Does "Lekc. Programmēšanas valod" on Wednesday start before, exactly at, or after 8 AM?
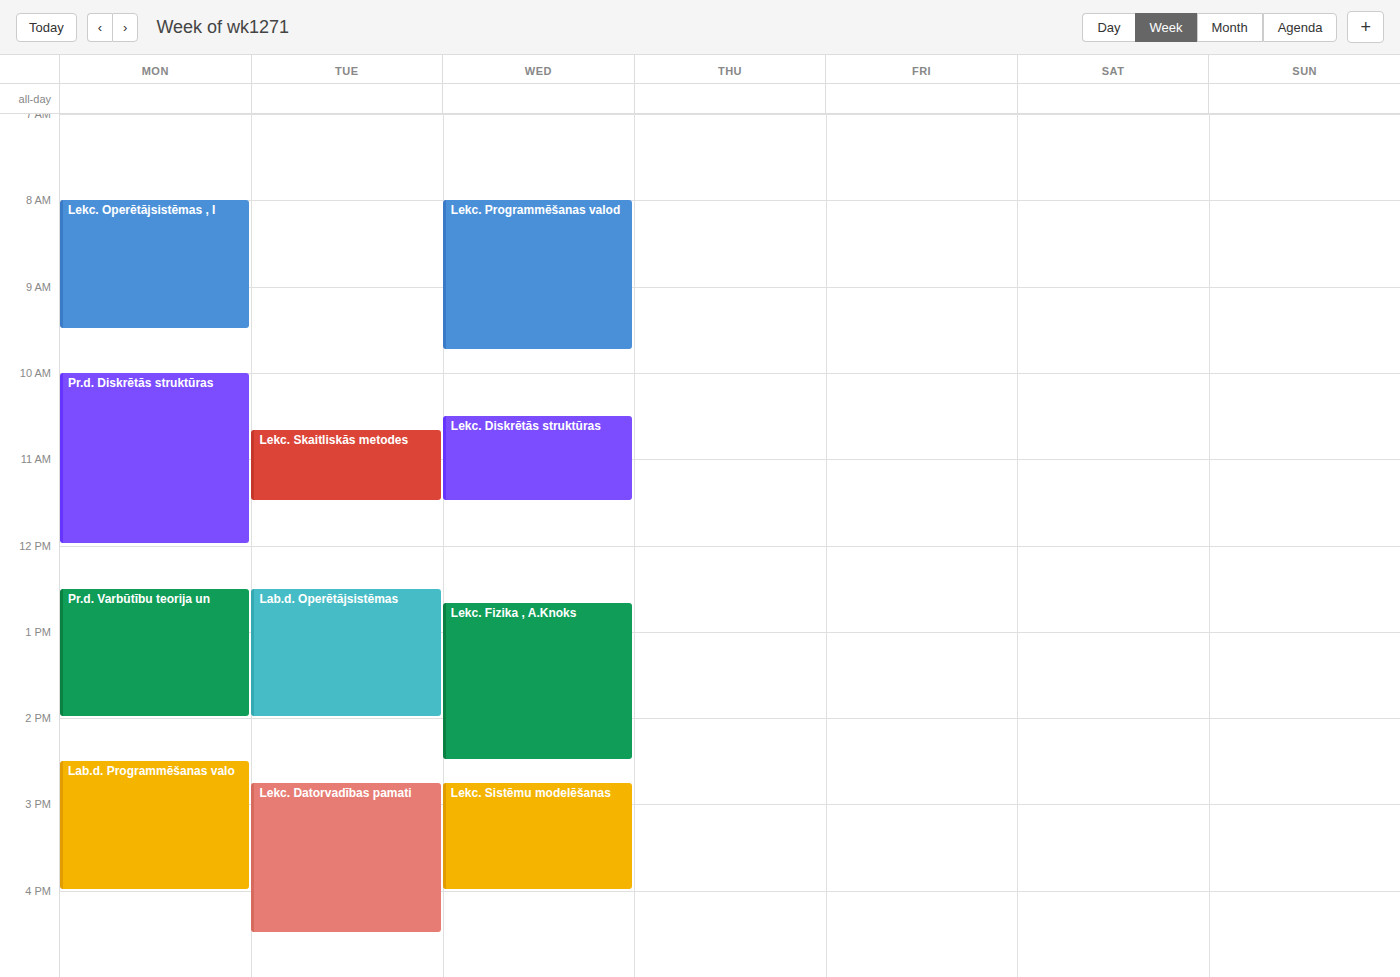
8:00 AM -- exactly at 8 AM, on the 8 AM line.